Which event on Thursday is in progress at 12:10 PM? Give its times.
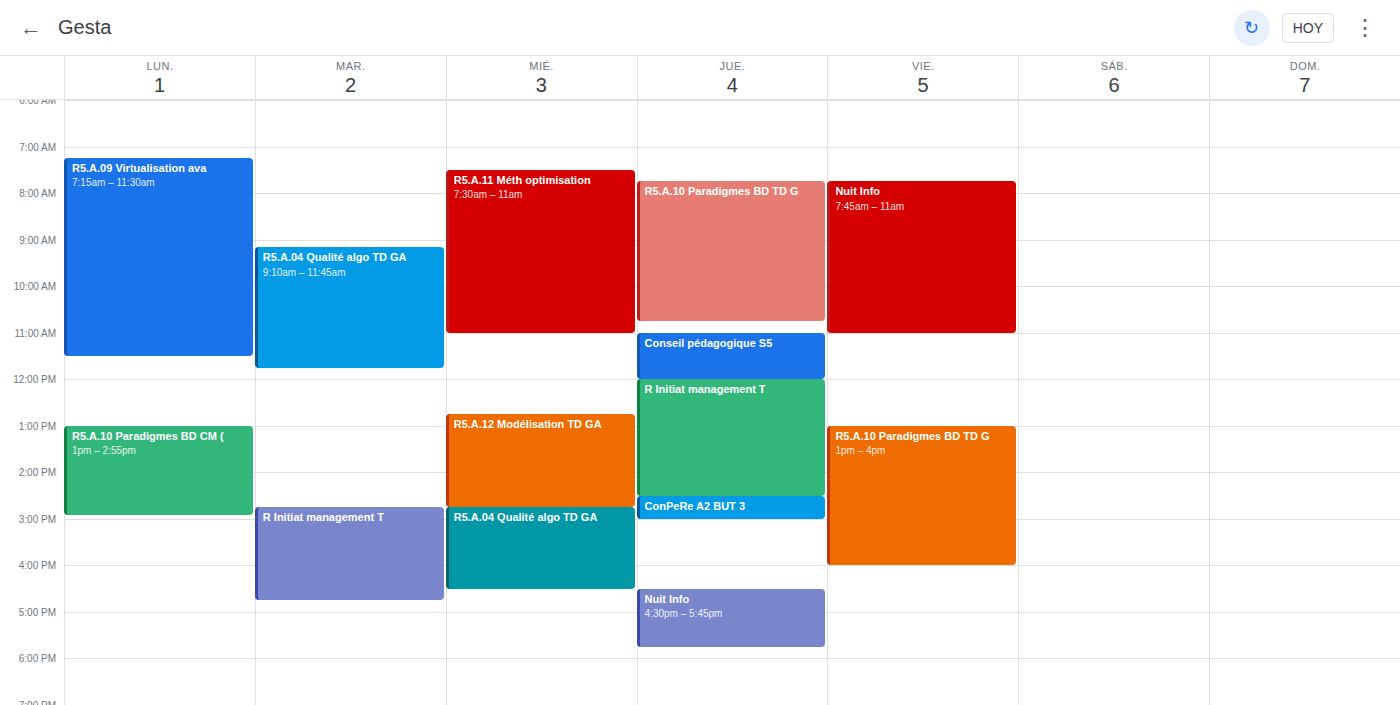
"R Initiat management T", 12:00 PM to 2:30 PM